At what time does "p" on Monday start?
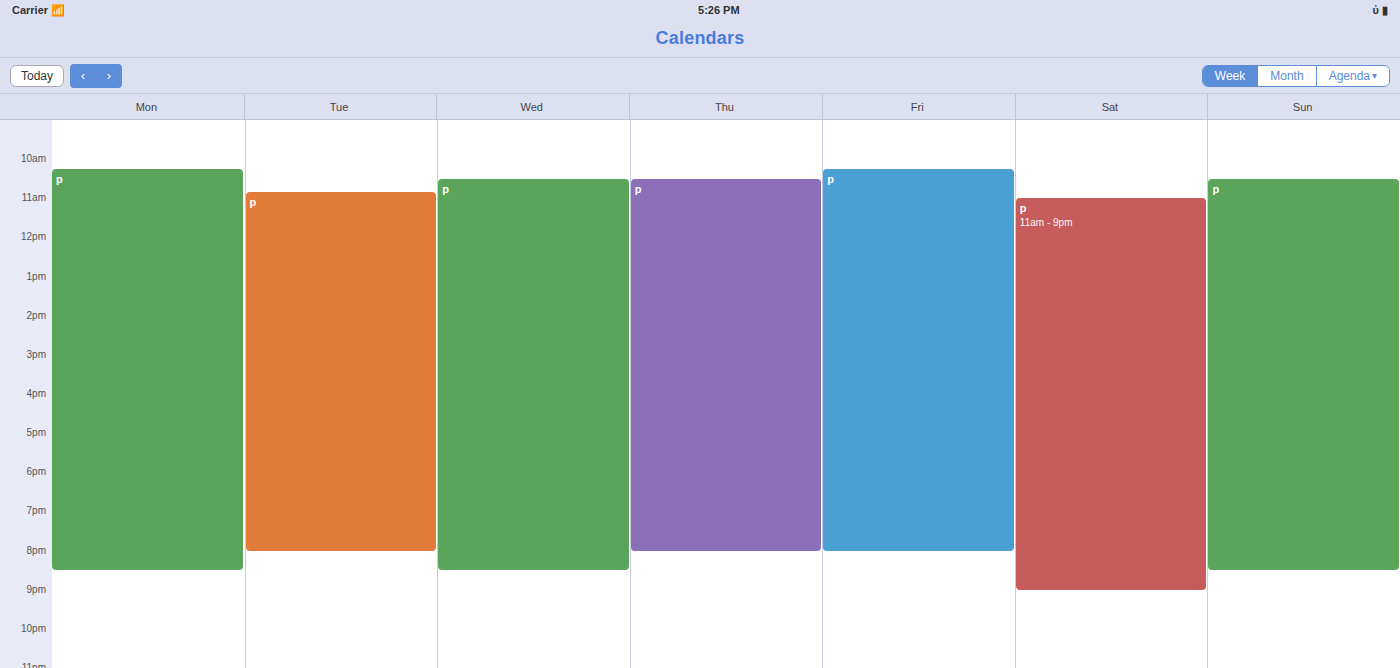
10:15 AM